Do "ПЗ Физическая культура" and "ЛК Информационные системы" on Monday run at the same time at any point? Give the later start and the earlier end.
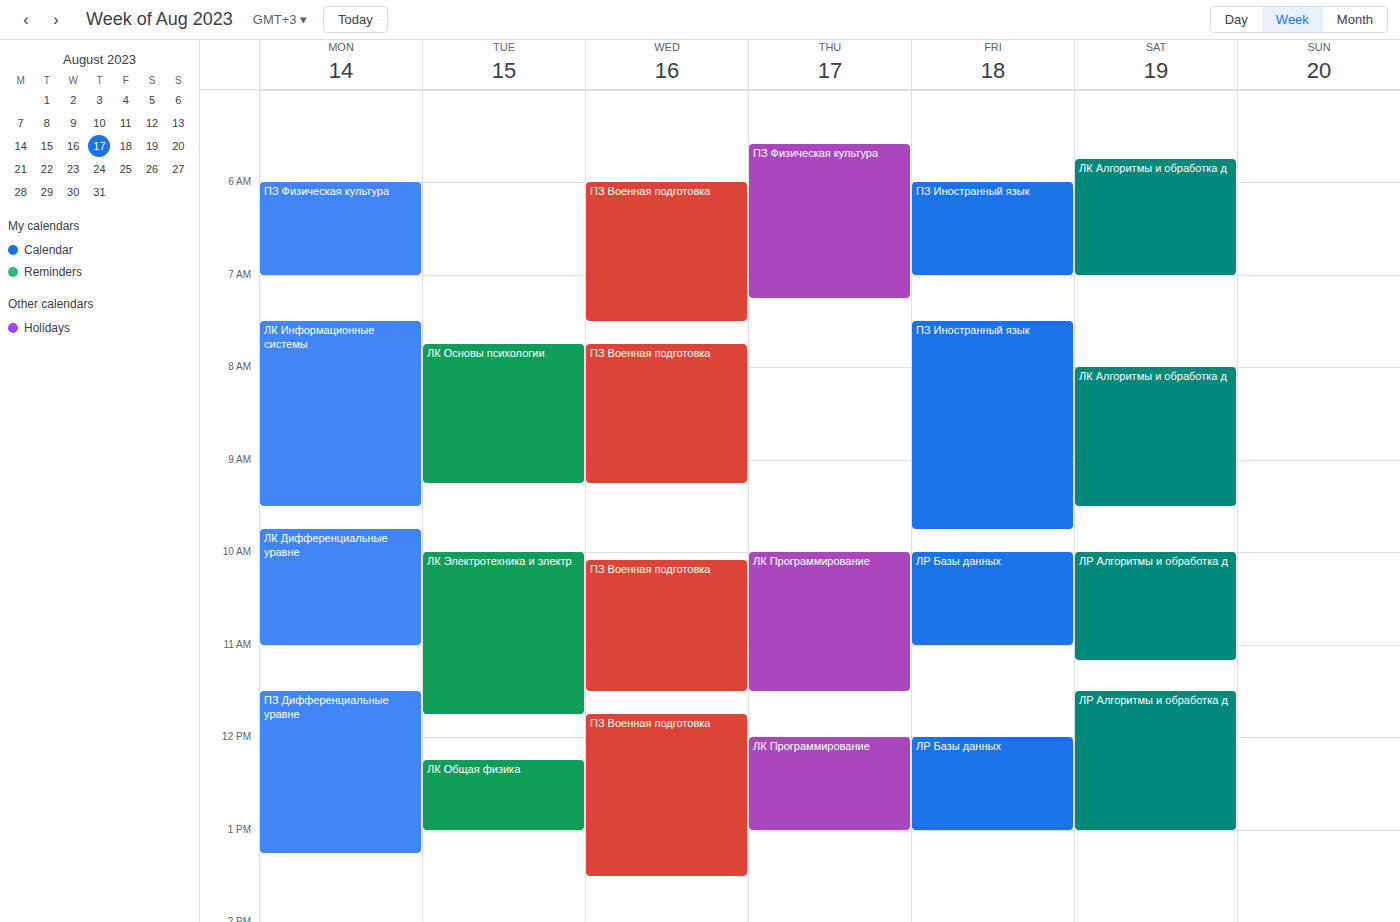
"ПЗ Физическая культура" ends at 7:00 AM and "ЛК Информационные системы" starts at 7:30 AM -- no overlap.